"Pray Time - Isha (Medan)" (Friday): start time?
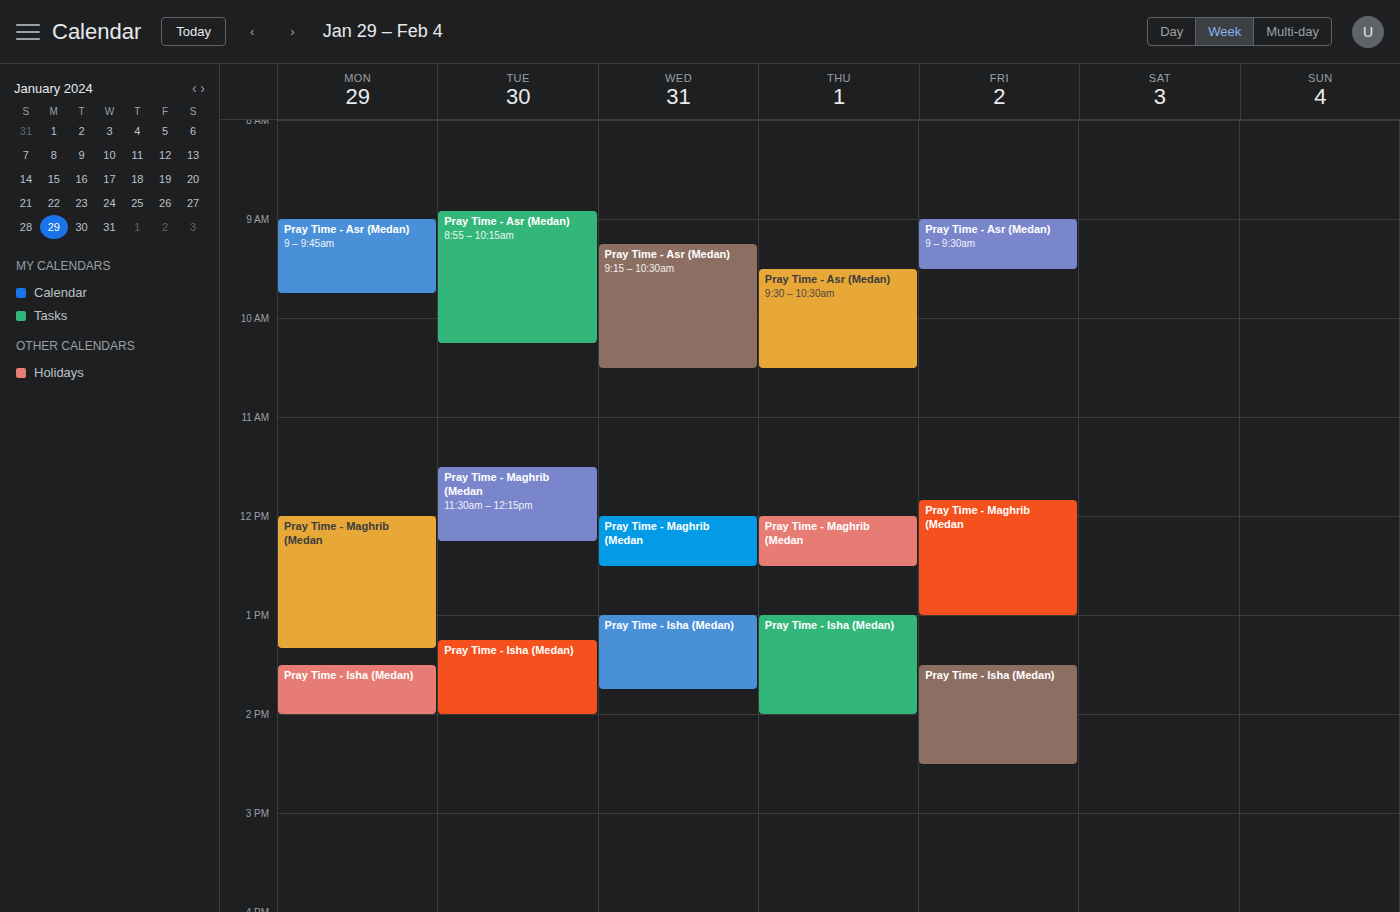
1:30 PM